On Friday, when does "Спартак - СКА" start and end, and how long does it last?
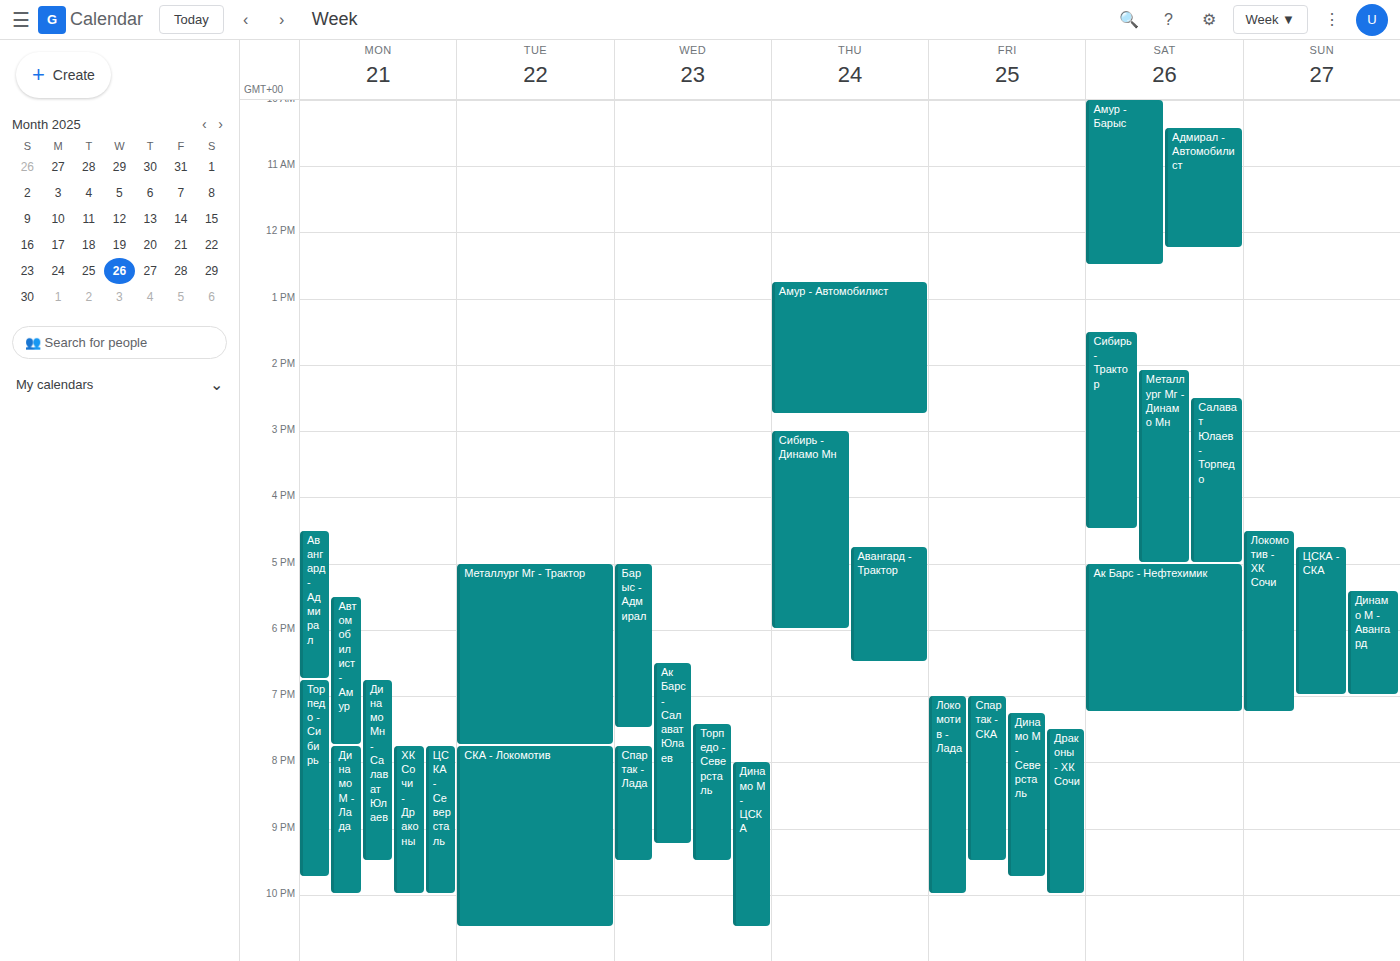
7:00 PM to 9:30 PM, 2 hours 30 minutes